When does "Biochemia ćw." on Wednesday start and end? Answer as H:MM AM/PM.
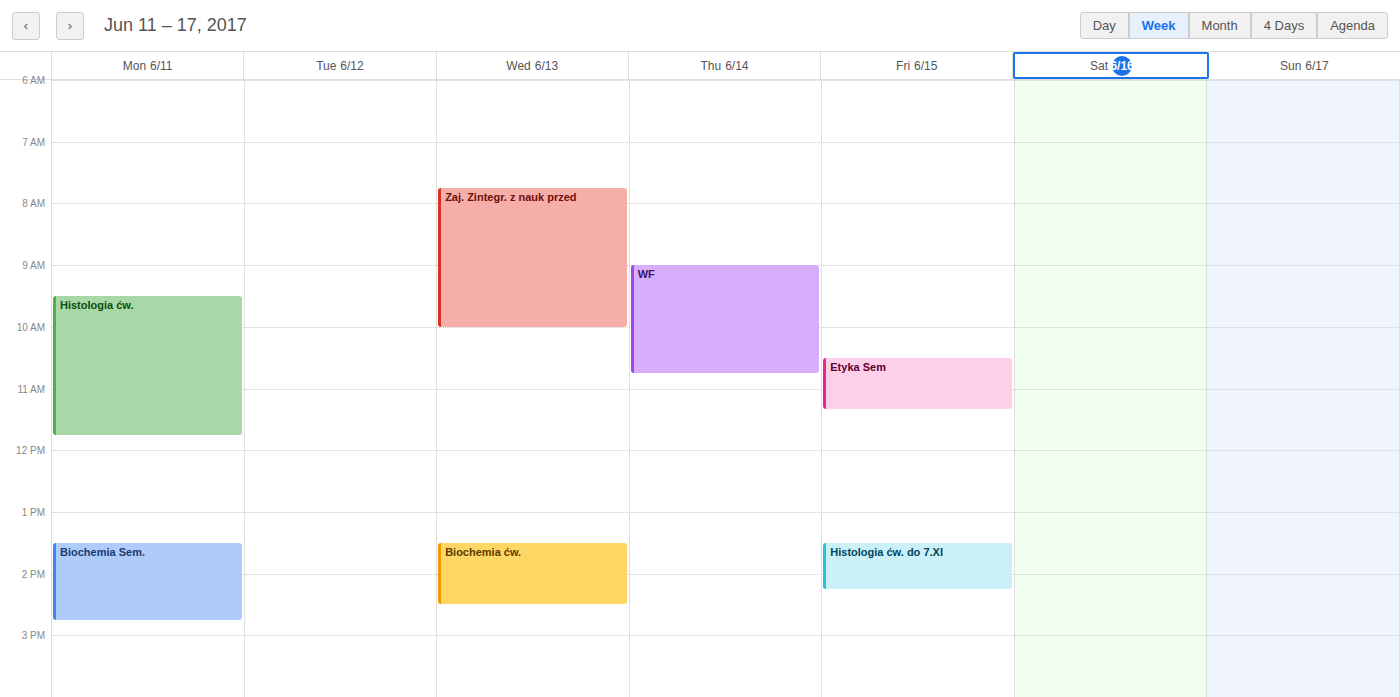
1:30 PM to 2:30 PM